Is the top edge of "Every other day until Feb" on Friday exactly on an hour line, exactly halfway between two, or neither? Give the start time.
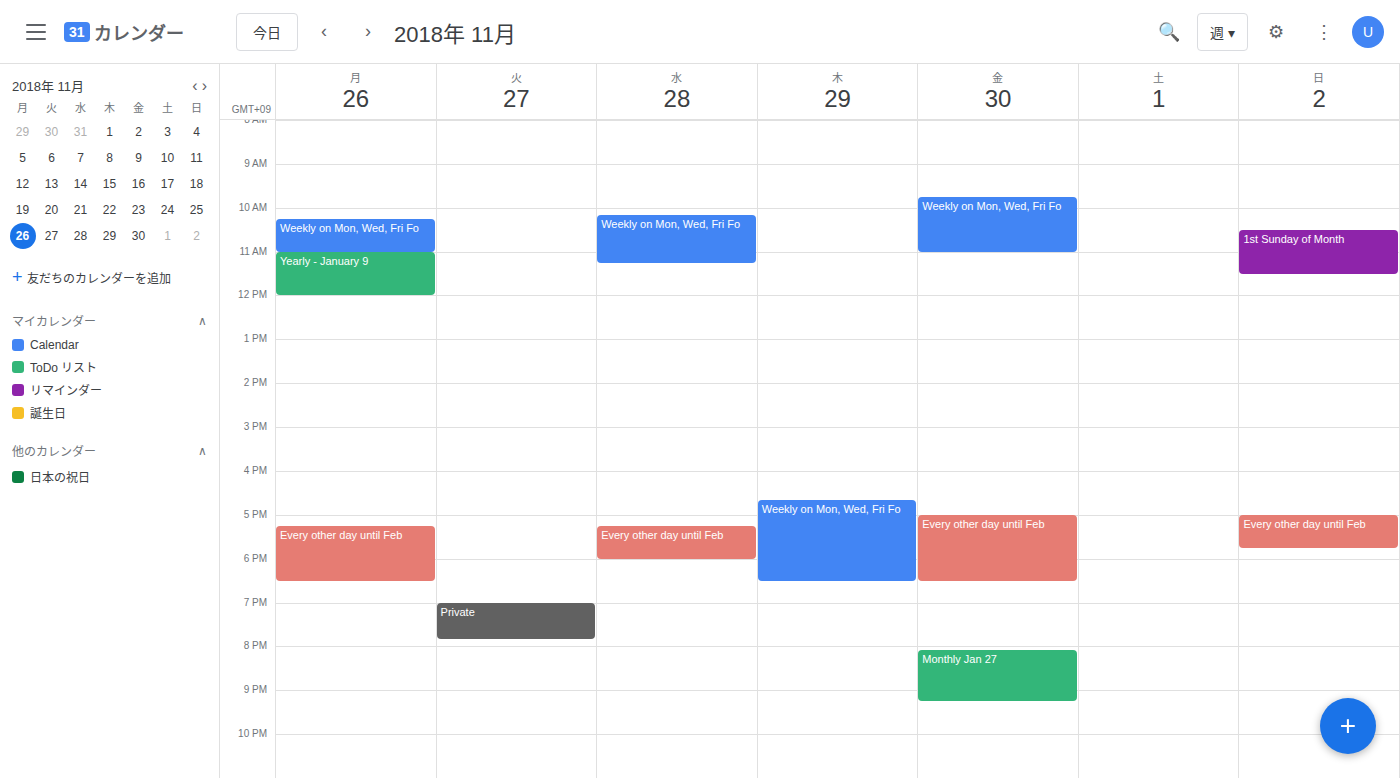
5:00 PM -- exactly on the 5 PM line.